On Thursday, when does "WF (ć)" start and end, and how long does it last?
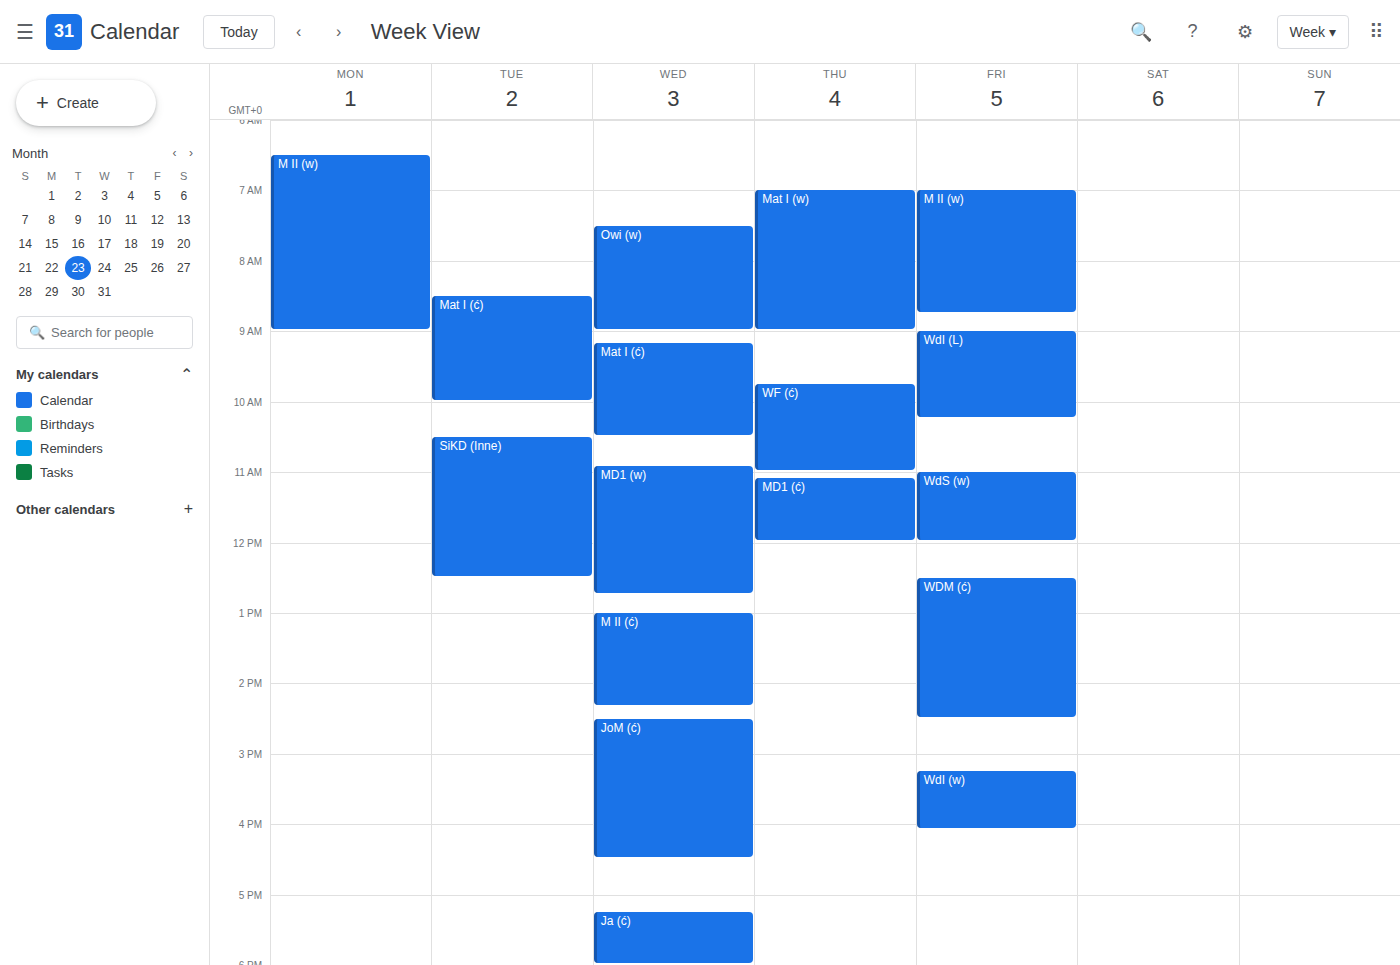
09:45 to 11:00, 1 hour 15 minutes